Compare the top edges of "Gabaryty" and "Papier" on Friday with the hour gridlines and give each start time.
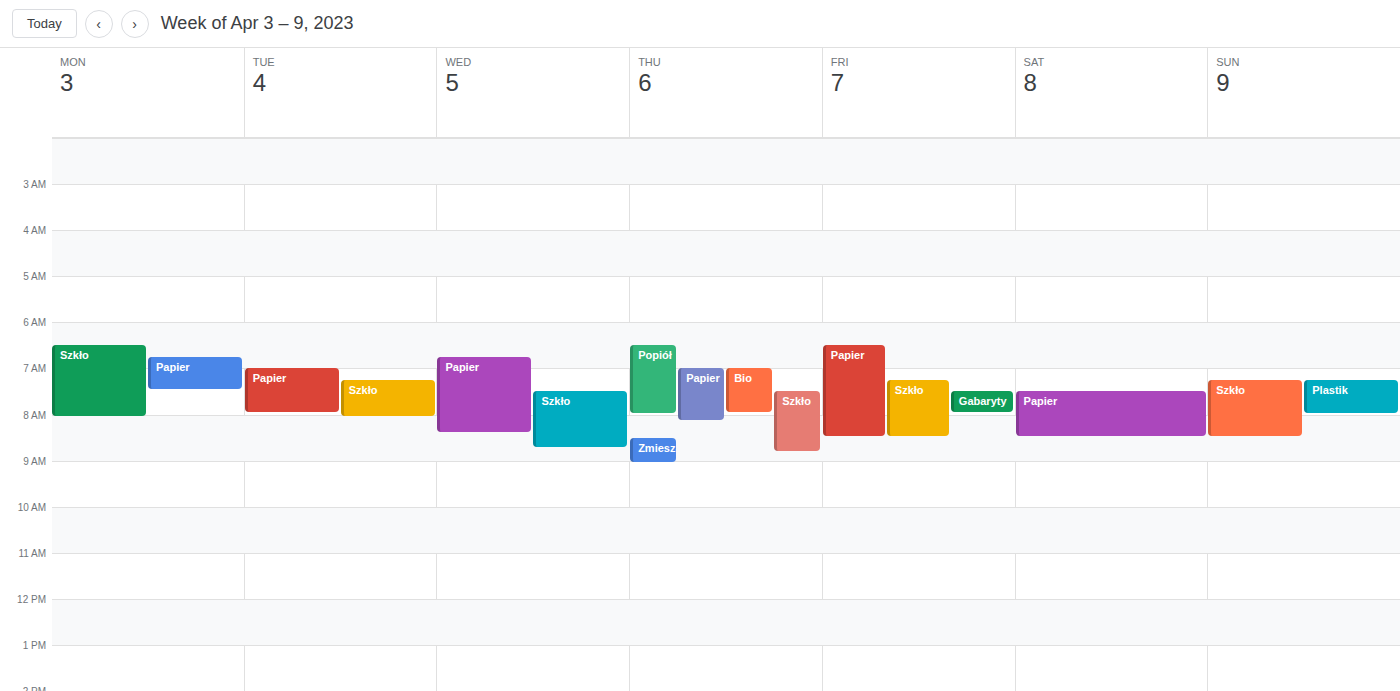
"Gabaryty": 7:30 AM, halfway between the 7 AM and 8 AM lines. "Papier": 6:30 AM, halfway between the 6 AM and 7 AM lines.